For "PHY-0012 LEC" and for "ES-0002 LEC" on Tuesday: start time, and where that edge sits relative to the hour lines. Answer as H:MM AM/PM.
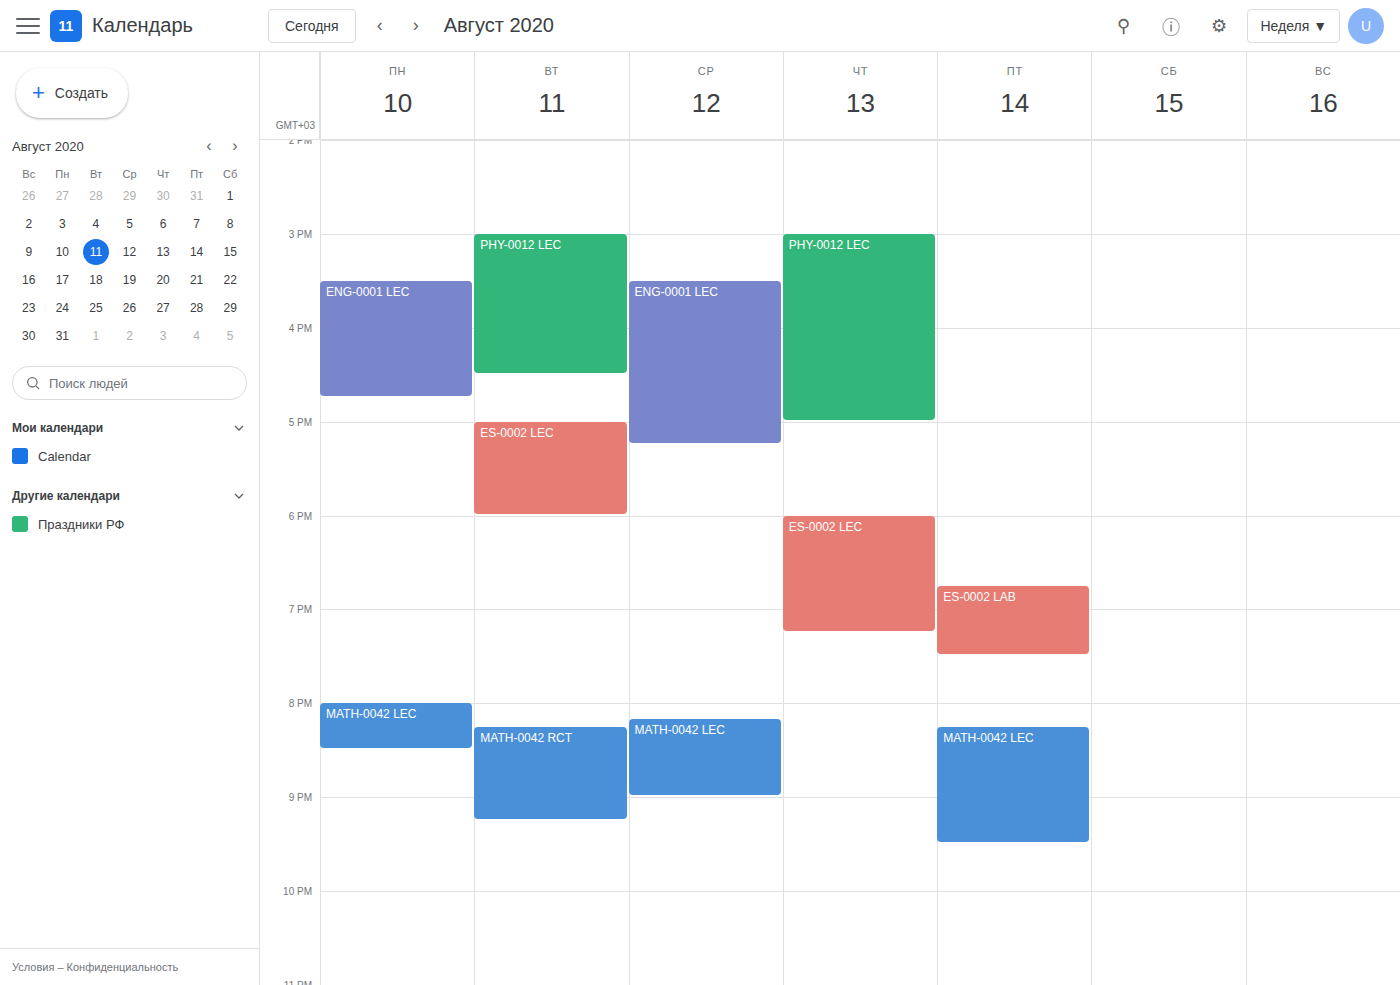
"PHY-0012 LEC": 3:00 PM, exactly on the 3 PM line. "ES-0002 LEC": 5:00 PM, exactly on the 5 PM line.